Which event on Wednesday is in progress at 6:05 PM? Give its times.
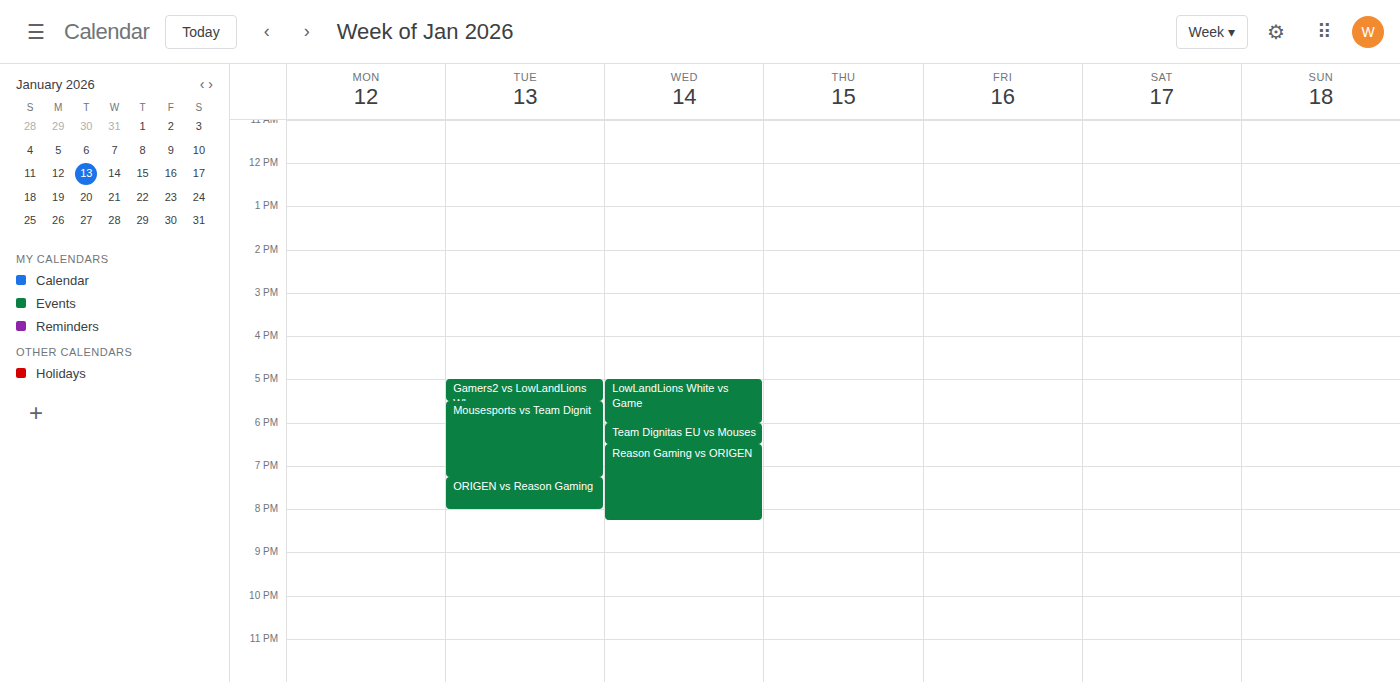
"Team Dignitas EU vs Mouses", 6:00 PM to 6:30 PM